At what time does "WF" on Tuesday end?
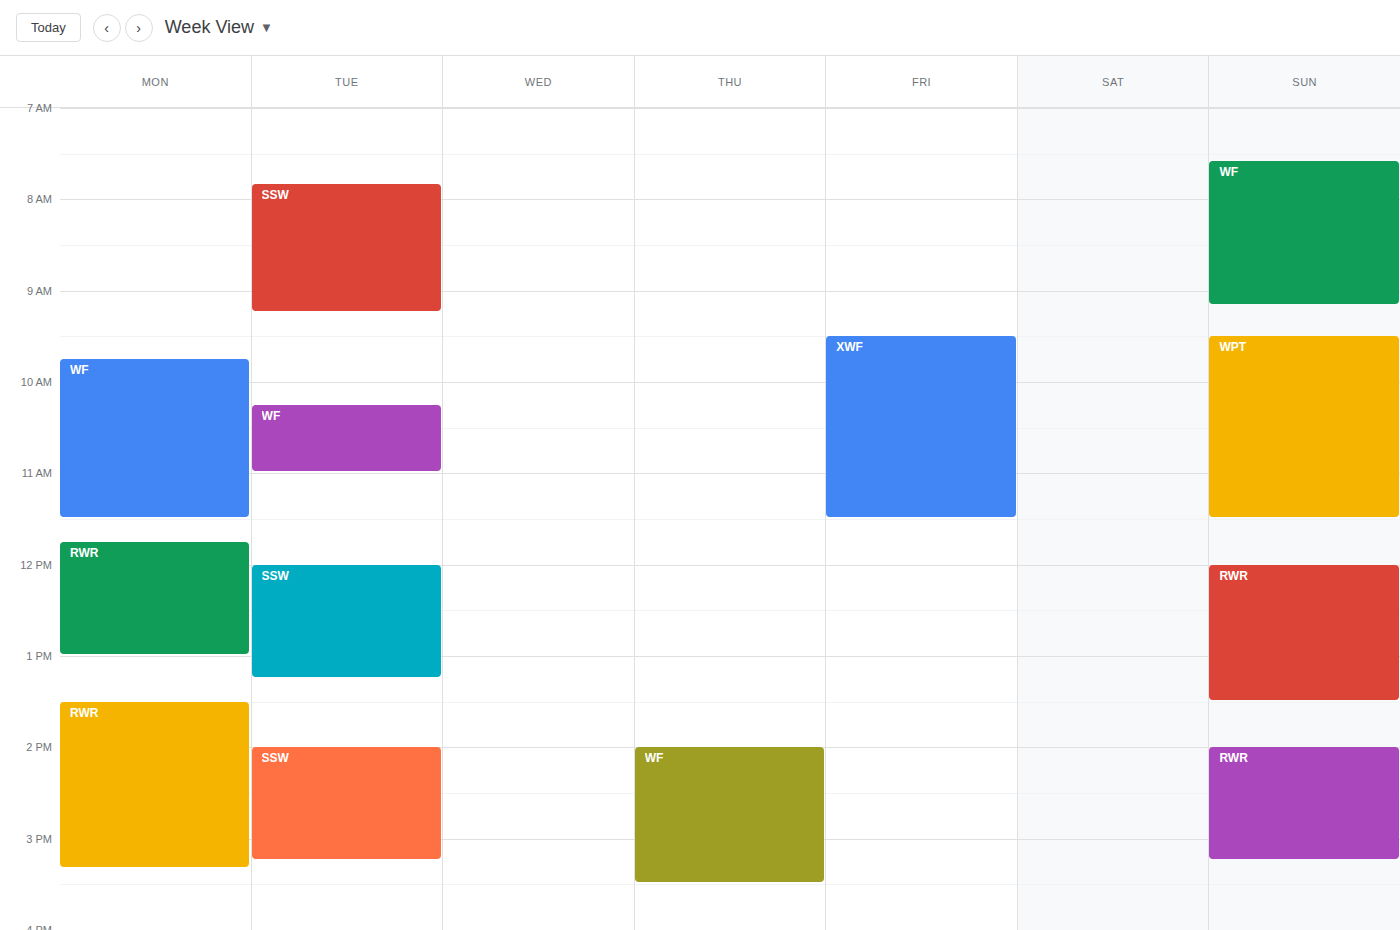
11:00 AM